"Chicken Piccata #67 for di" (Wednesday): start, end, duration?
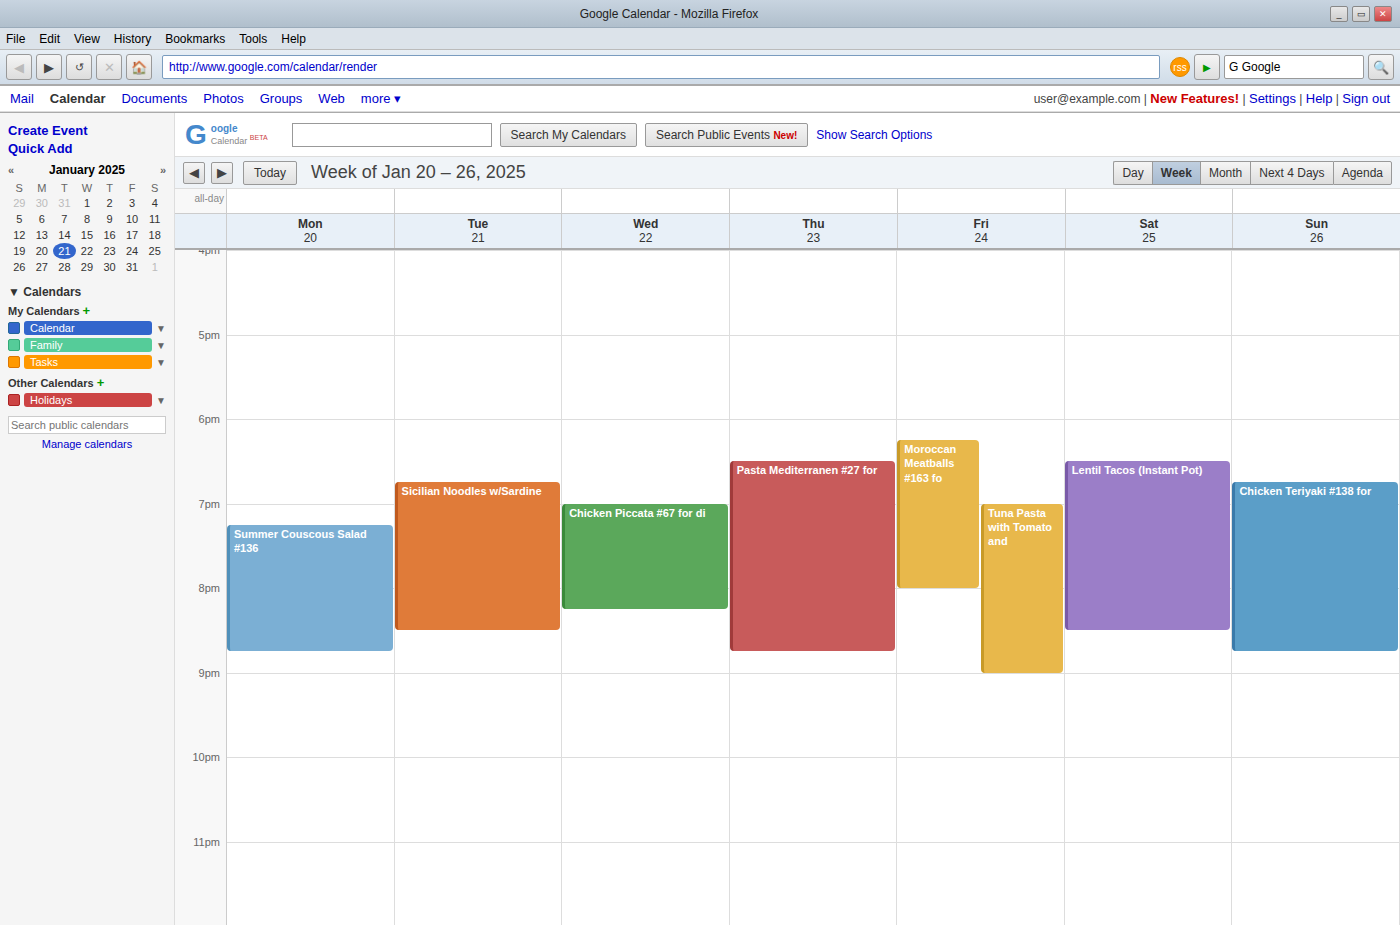
7:00 PM to 8:15 PM, 1 hour 15 minutes